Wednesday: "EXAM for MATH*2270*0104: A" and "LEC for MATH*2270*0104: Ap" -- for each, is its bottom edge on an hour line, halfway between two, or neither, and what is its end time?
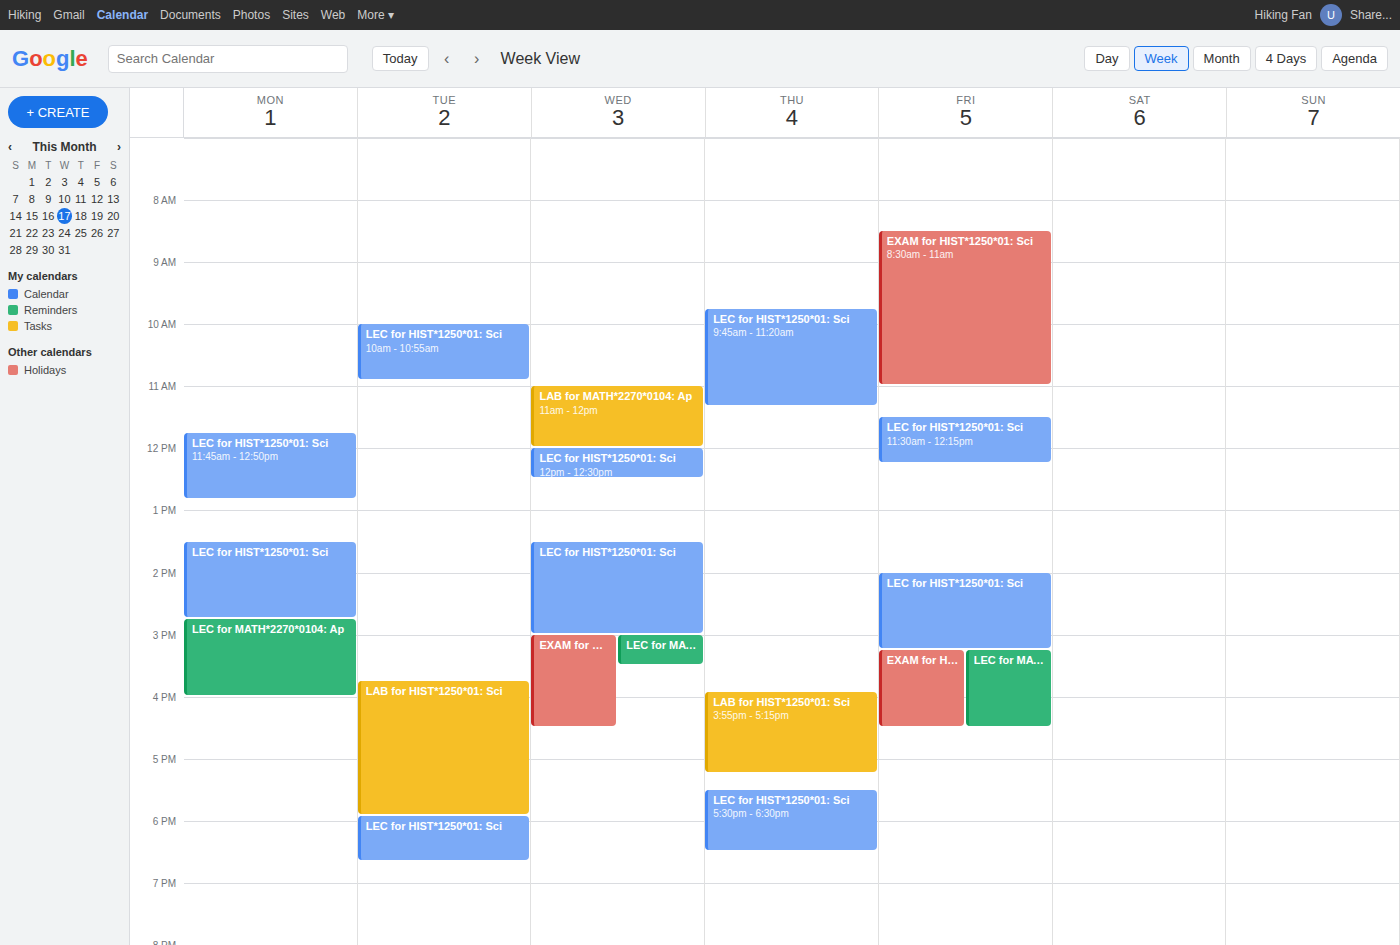
"EXAM for MATH*2270*0104: A": 4:30 PM, halfway between the 4 PM and 5 PM lines. "LEC for MATH*2270*0104: Ap": 3:30 PM, halfway between the 3 PM and 4 PM lines.